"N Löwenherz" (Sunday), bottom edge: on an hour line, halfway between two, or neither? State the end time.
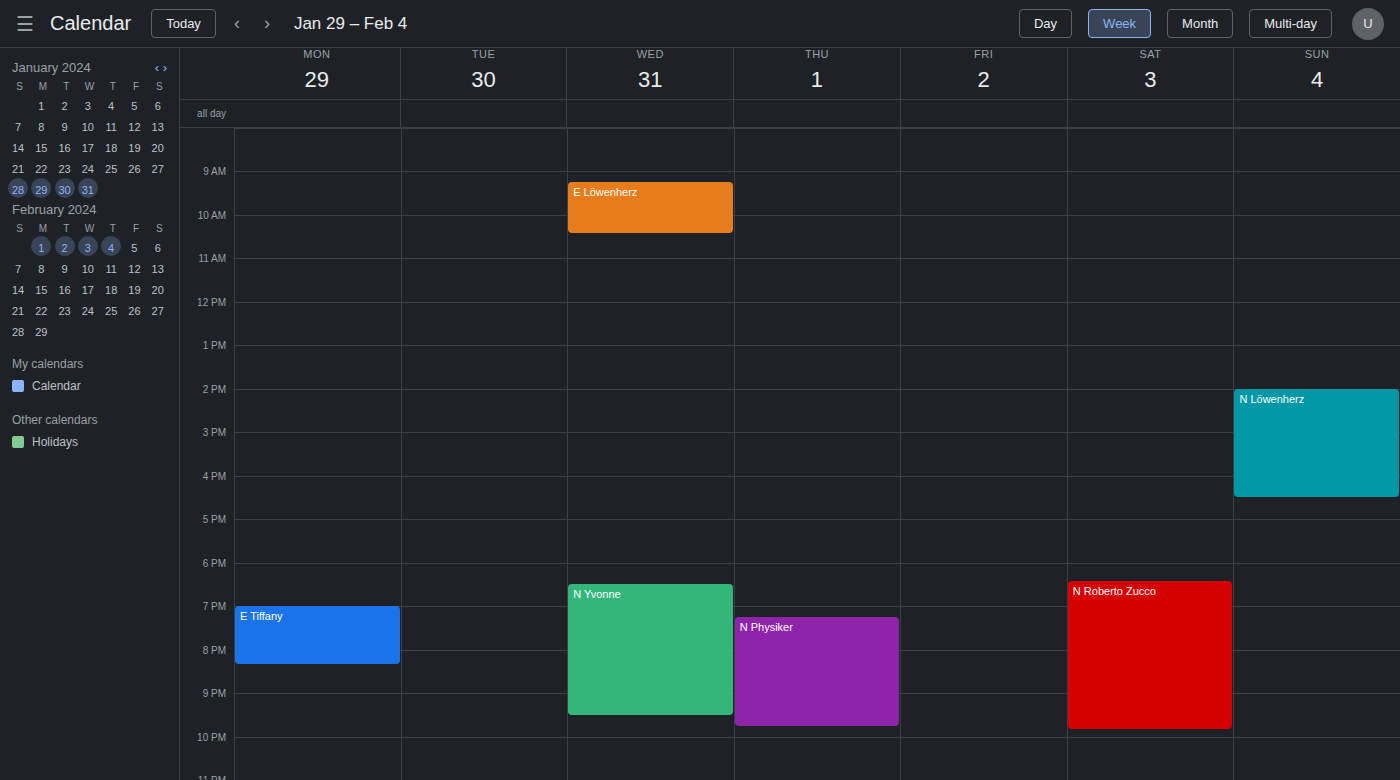
4:30 PM -- halfway between the 4 PM and 5 PM lines.